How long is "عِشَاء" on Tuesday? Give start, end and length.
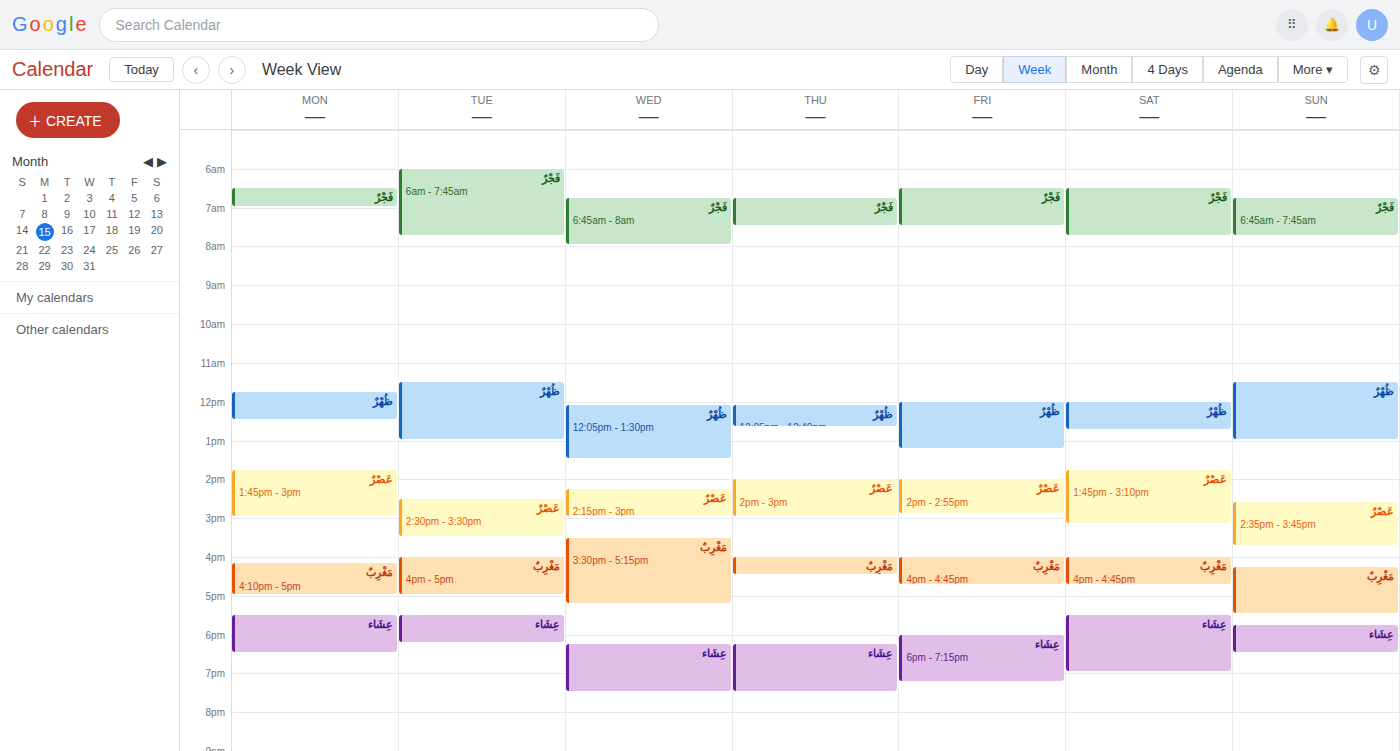
5:30 PM to 6:15 PM, 45 minutes